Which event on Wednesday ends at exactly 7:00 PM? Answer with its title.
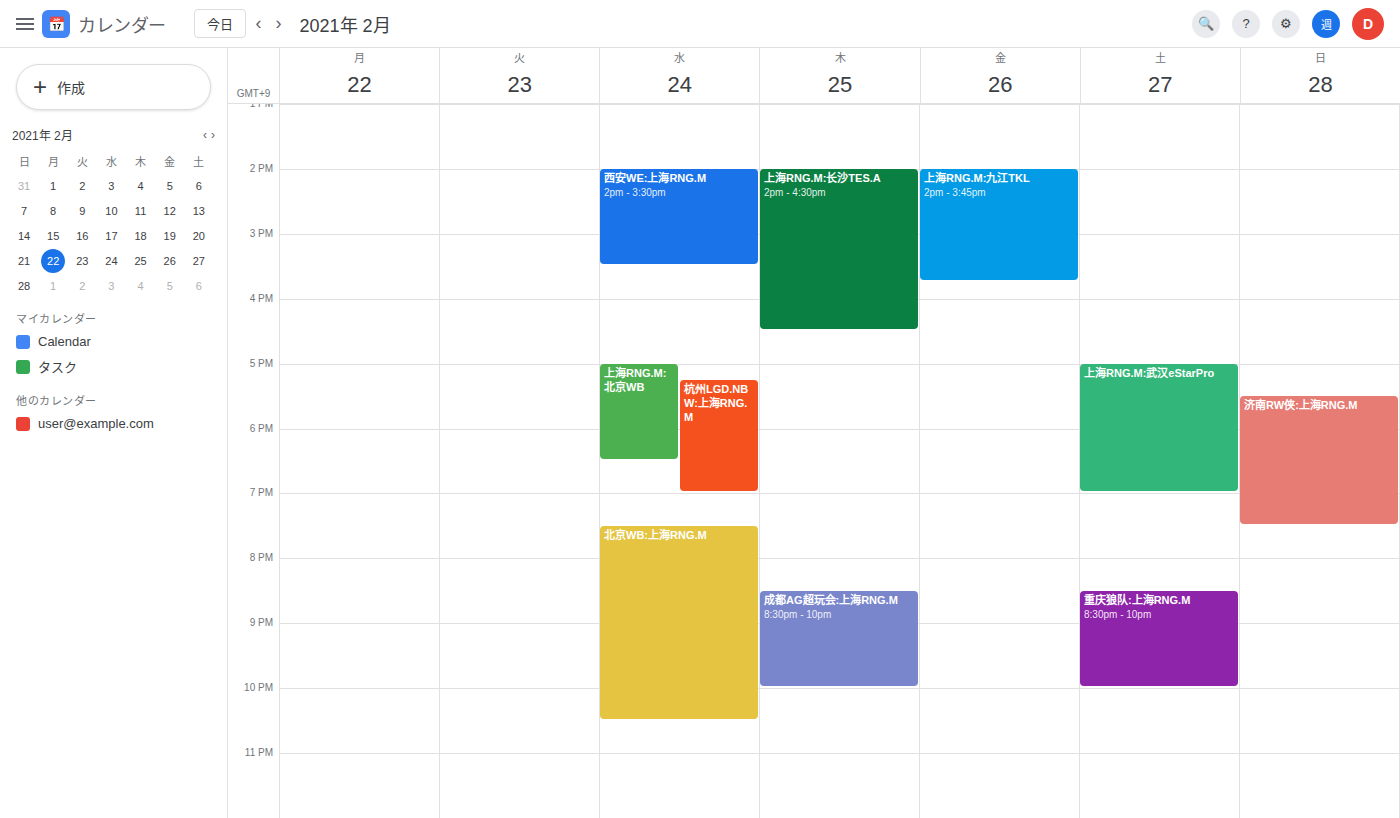
"杭州LGD.NBW:上海RNG.M"